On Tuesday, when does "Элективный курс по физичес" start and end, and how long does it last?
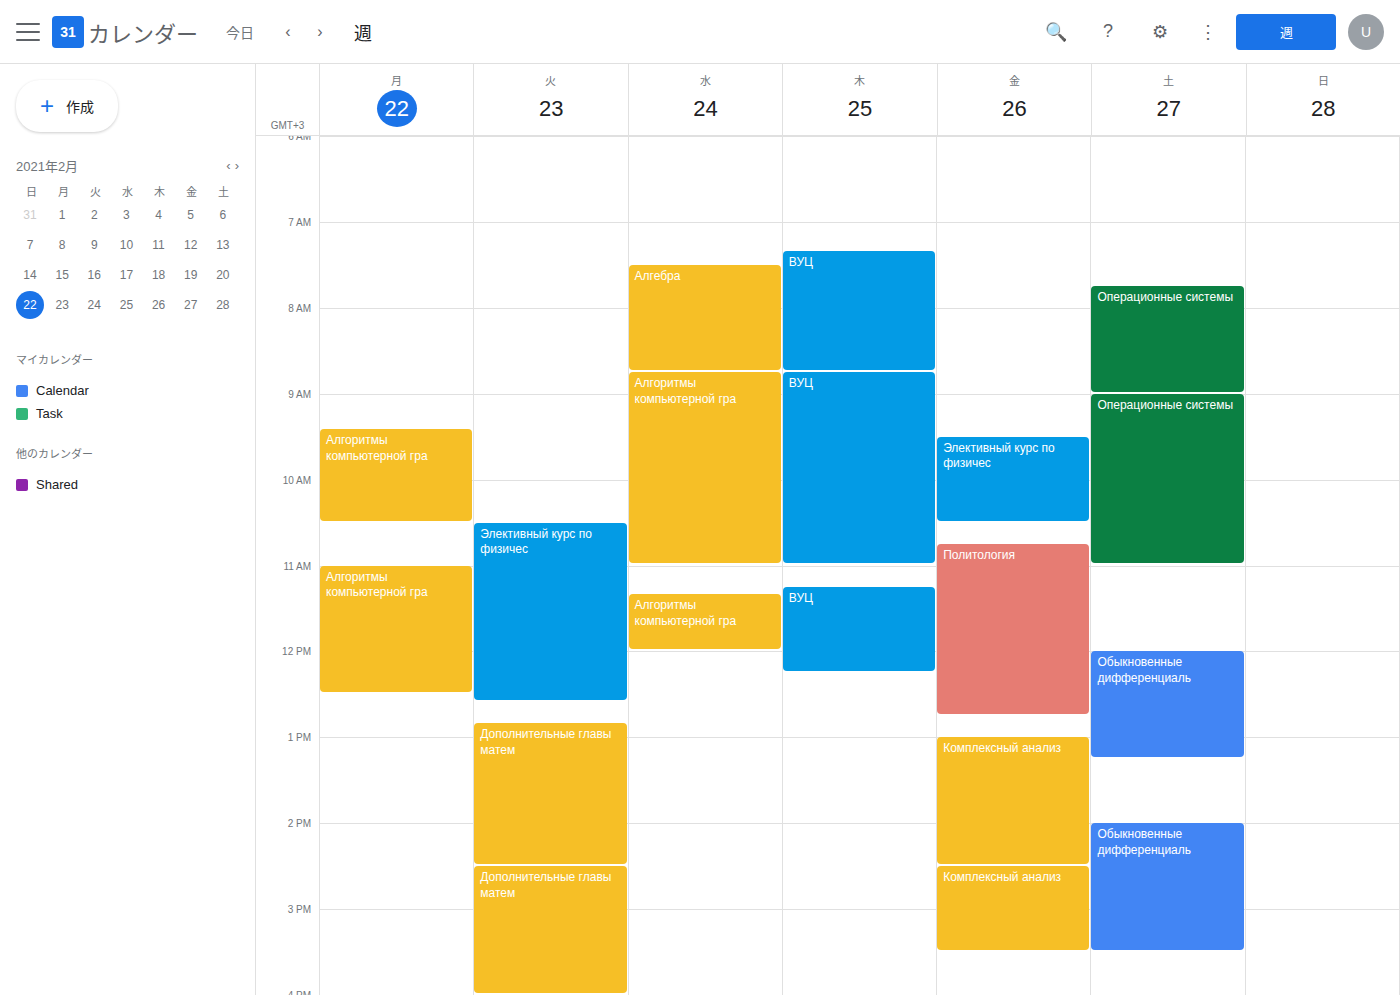
10:30 AM to 12:35 PM, 2 hours 5 minutes